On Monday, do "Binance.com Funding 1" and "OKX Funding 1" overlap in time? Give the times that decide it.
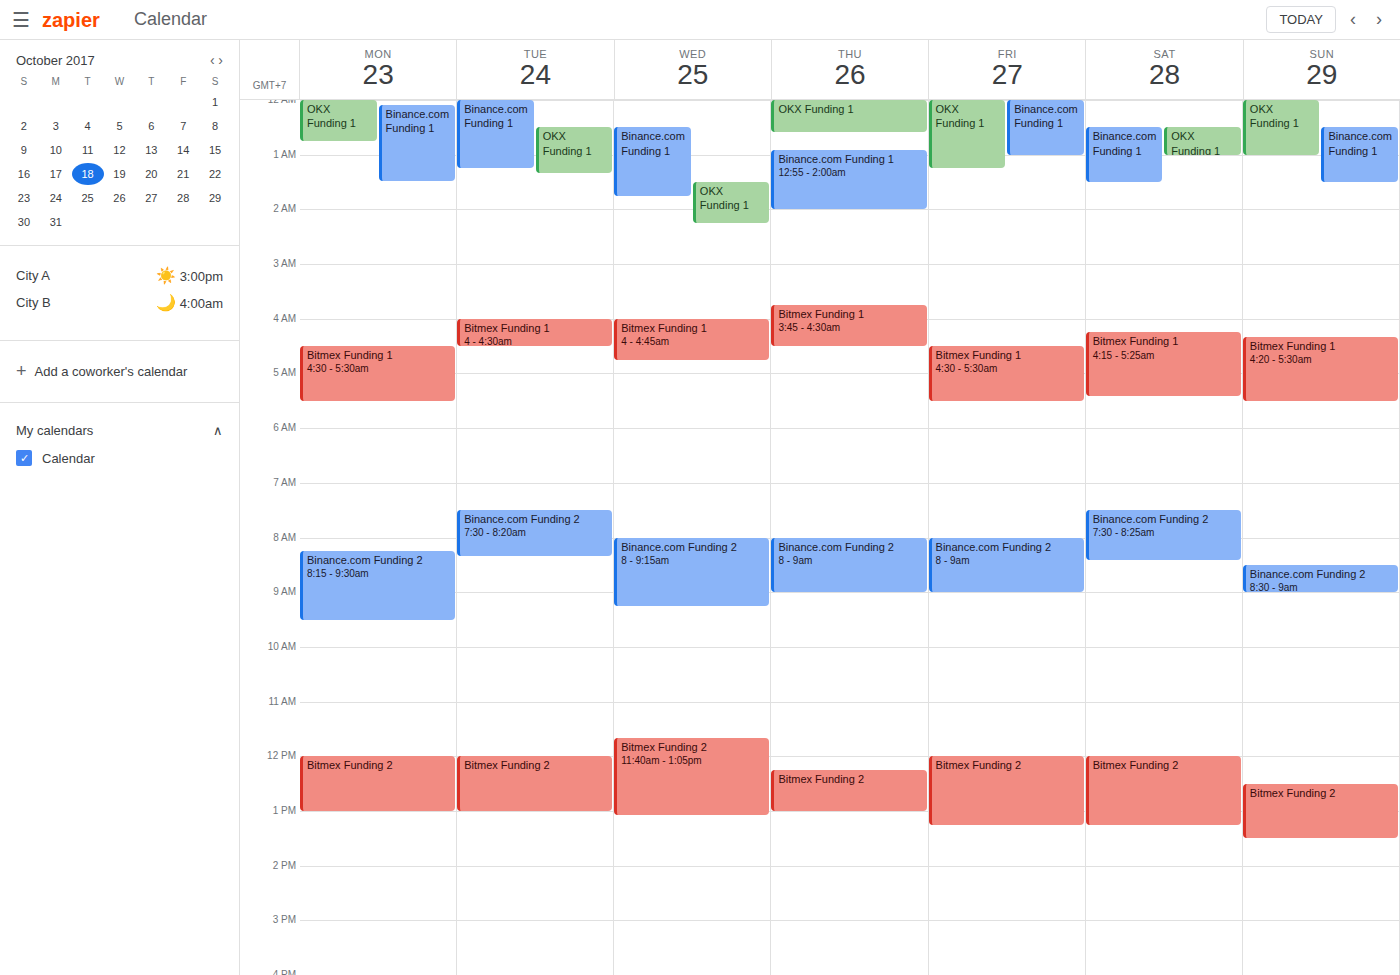
"Binance.com Funding 1" starts at 12:05 AM, before "OKX Funding 1" ends at 12:45 AM -- they overlap.